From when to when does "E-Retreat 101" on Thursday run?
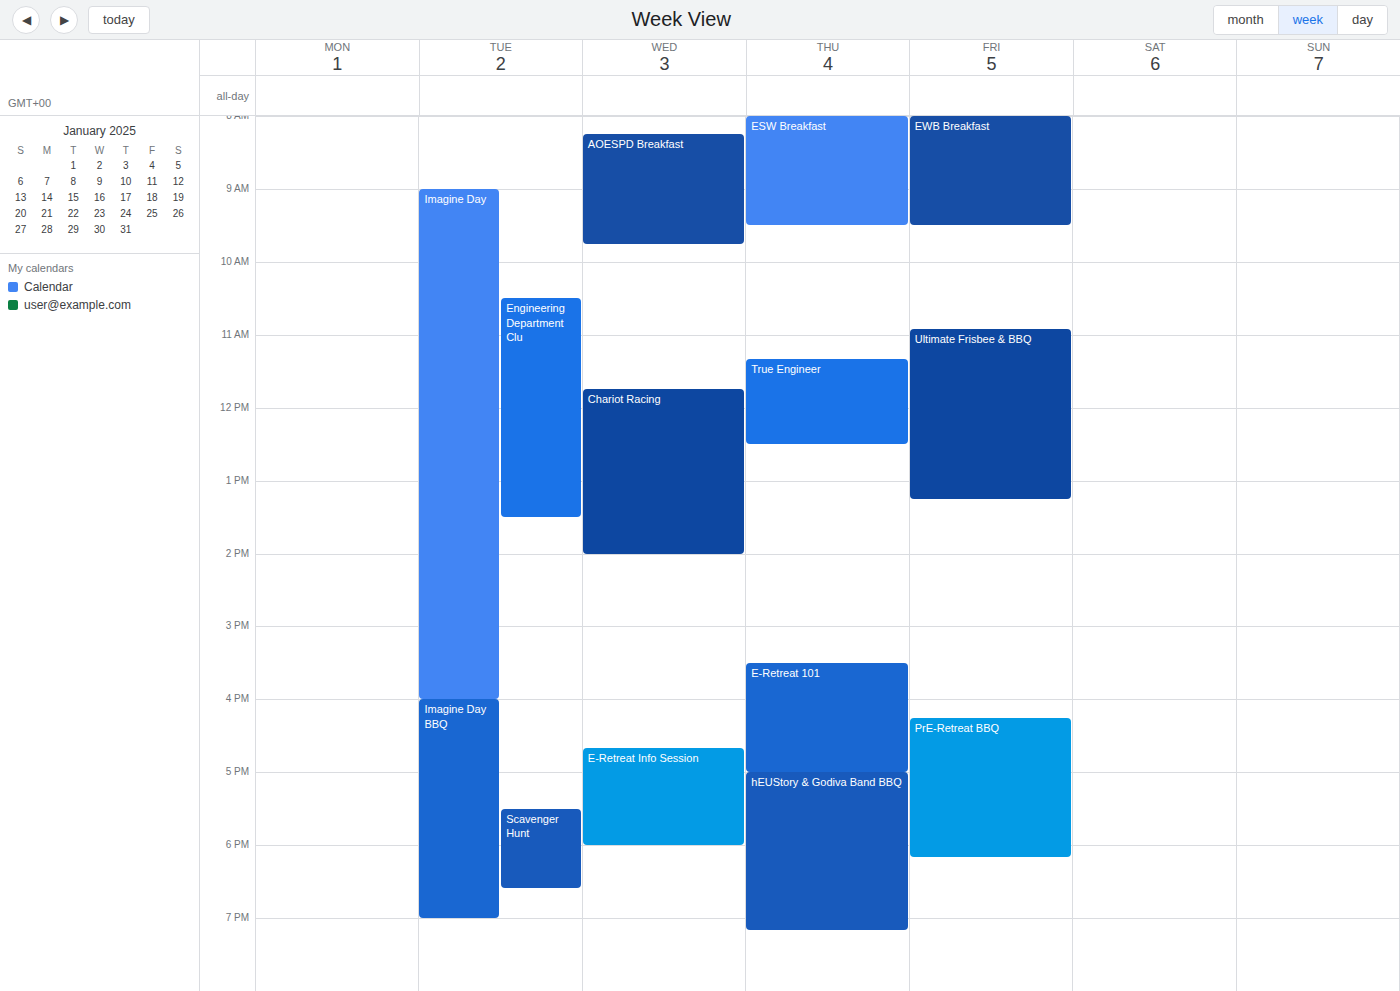
3:30 PM to 5:00 PM